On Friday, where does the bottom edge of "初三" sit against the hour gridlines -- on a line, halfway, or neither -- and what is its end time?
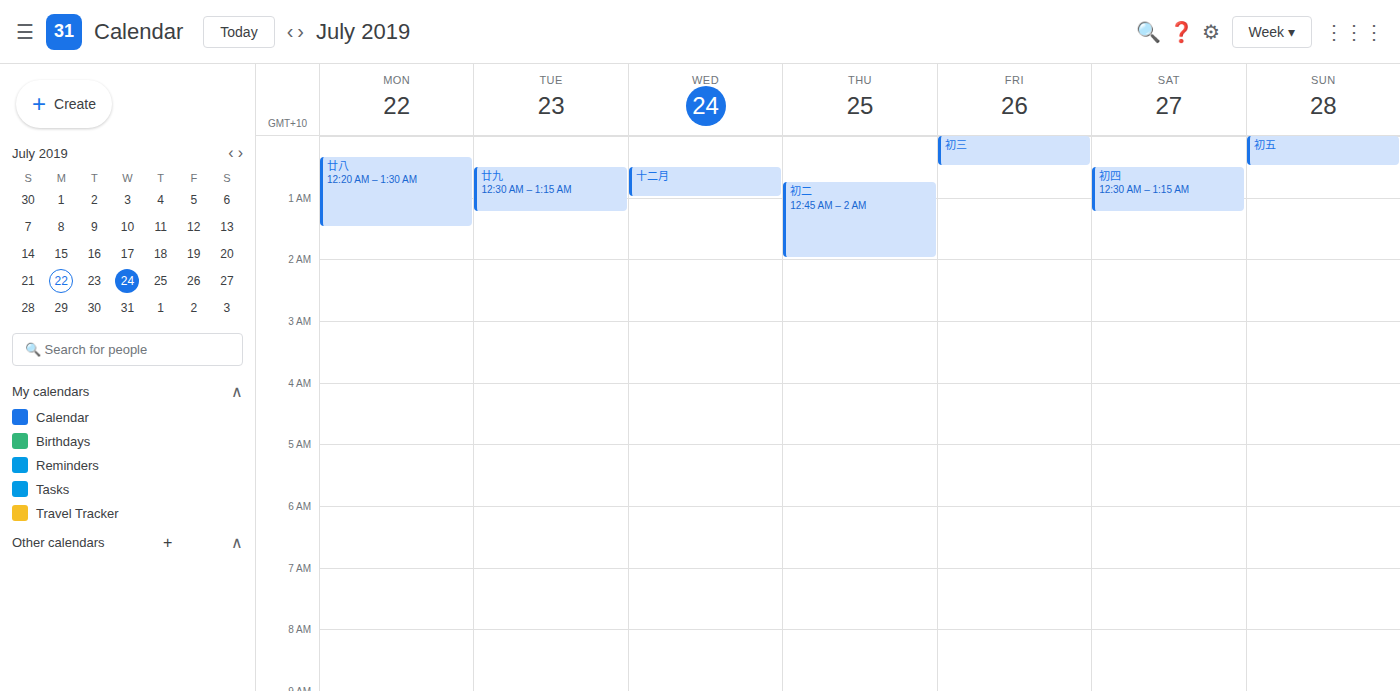
00:30 -- halfway between the 00:00 and 01:00 lines.